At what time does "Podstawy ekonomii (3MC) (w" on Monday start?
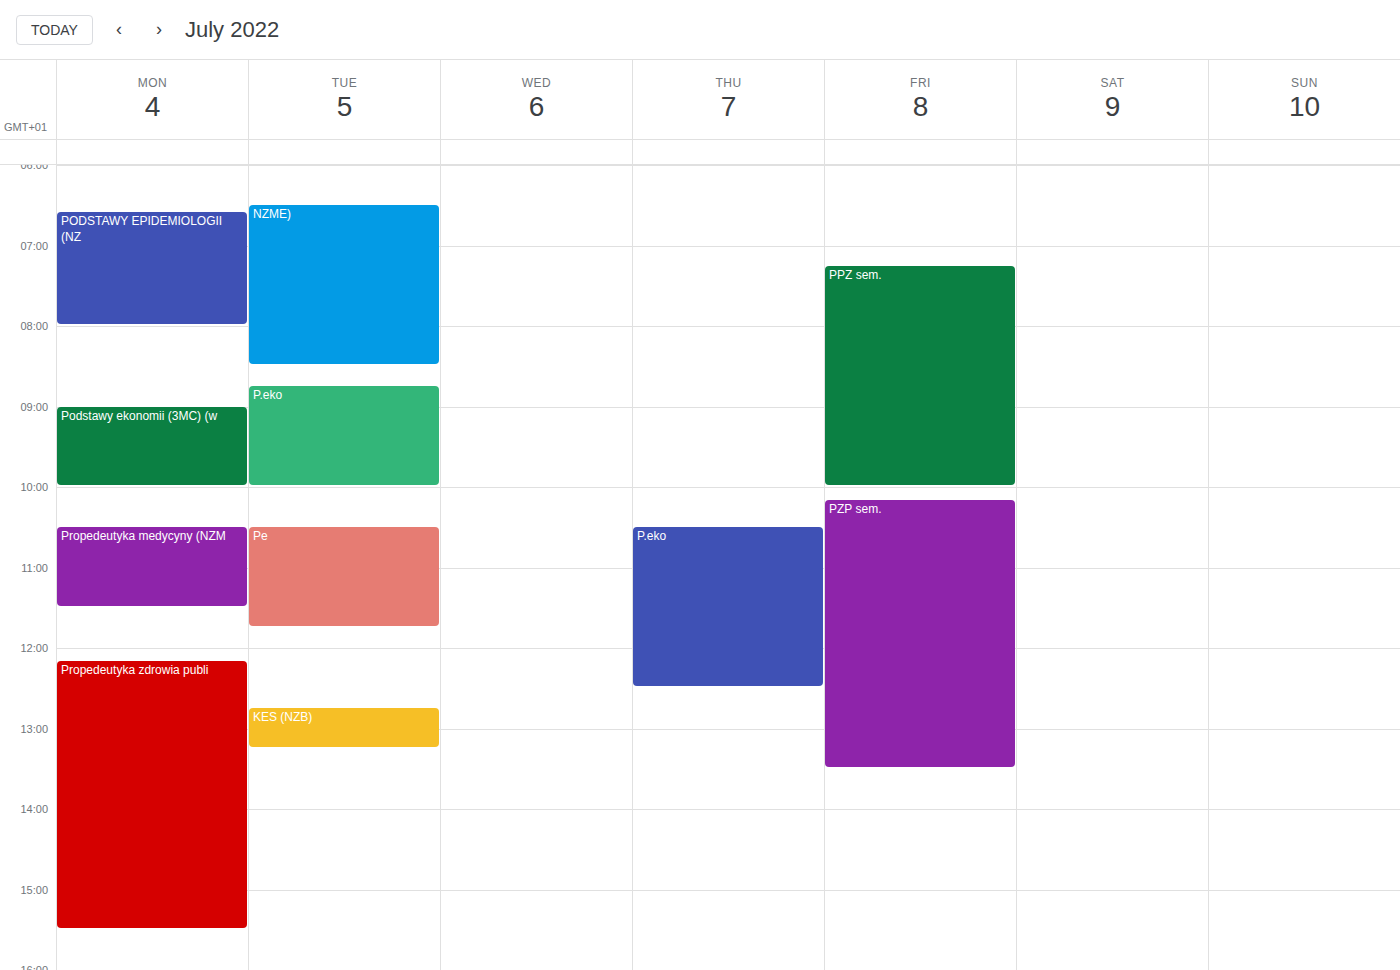
9:00 AM